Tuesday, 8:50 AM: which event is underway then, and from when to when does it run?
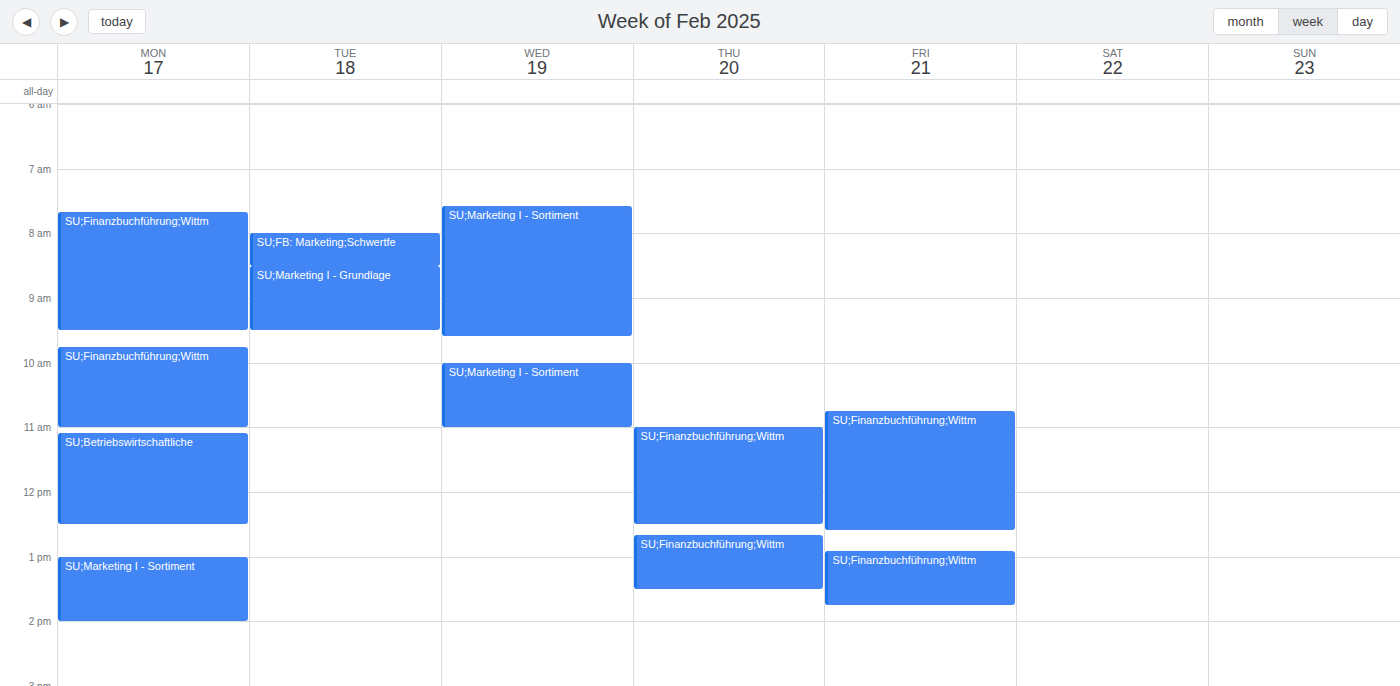
"SU;Marketing I - Grundlage", 8:30 AM to 9:30 AM